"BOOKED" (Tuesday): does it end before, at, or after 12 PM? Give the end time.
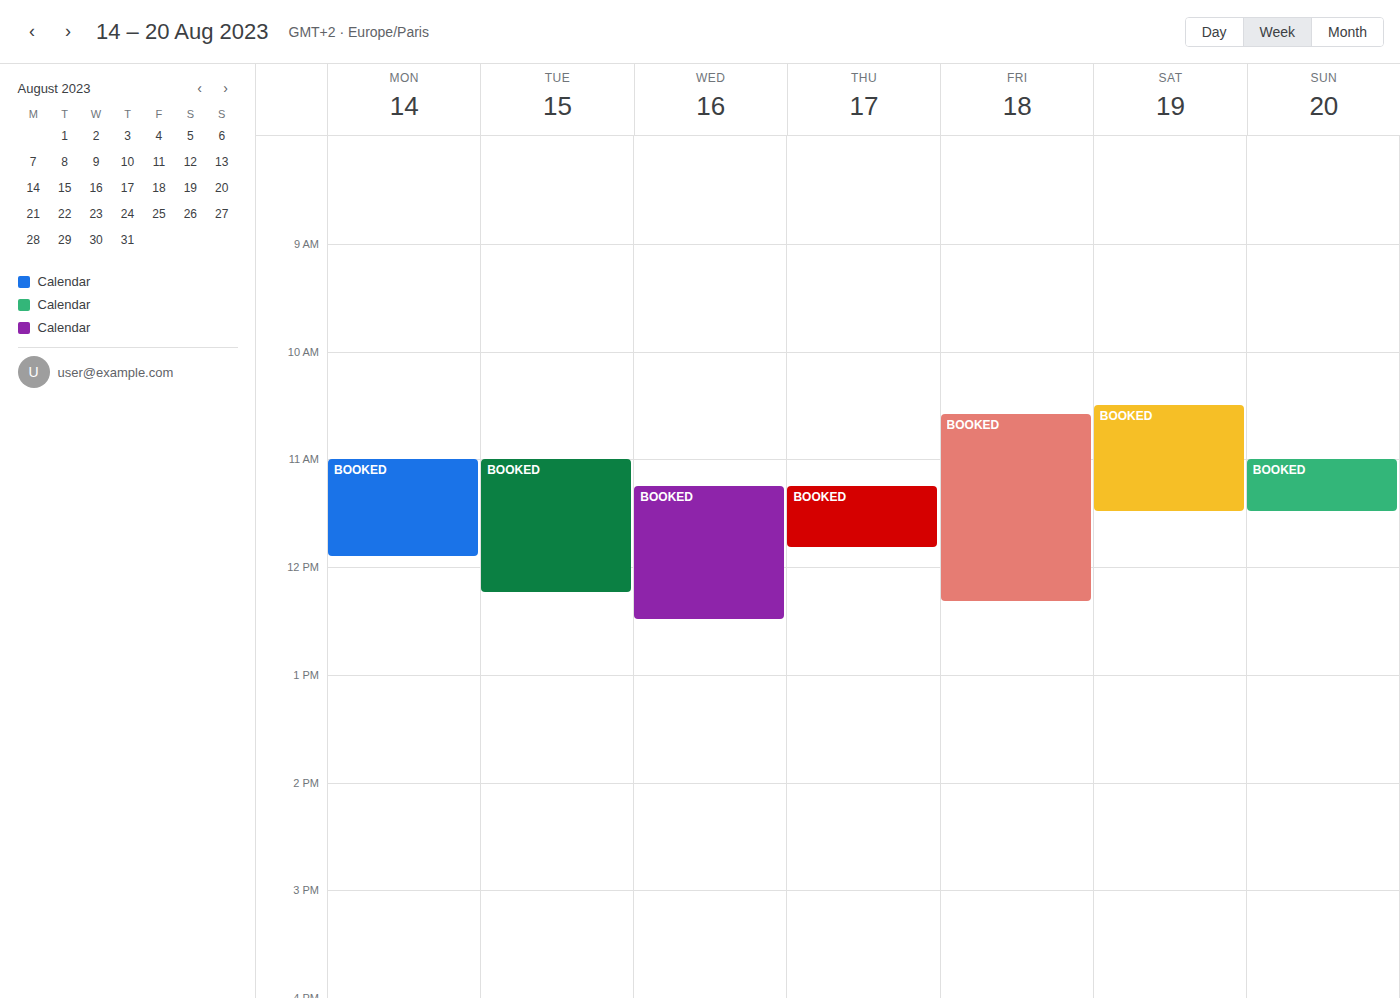
12:15 PM -- after 12 PM, 15 minutes below the 12 PM line.